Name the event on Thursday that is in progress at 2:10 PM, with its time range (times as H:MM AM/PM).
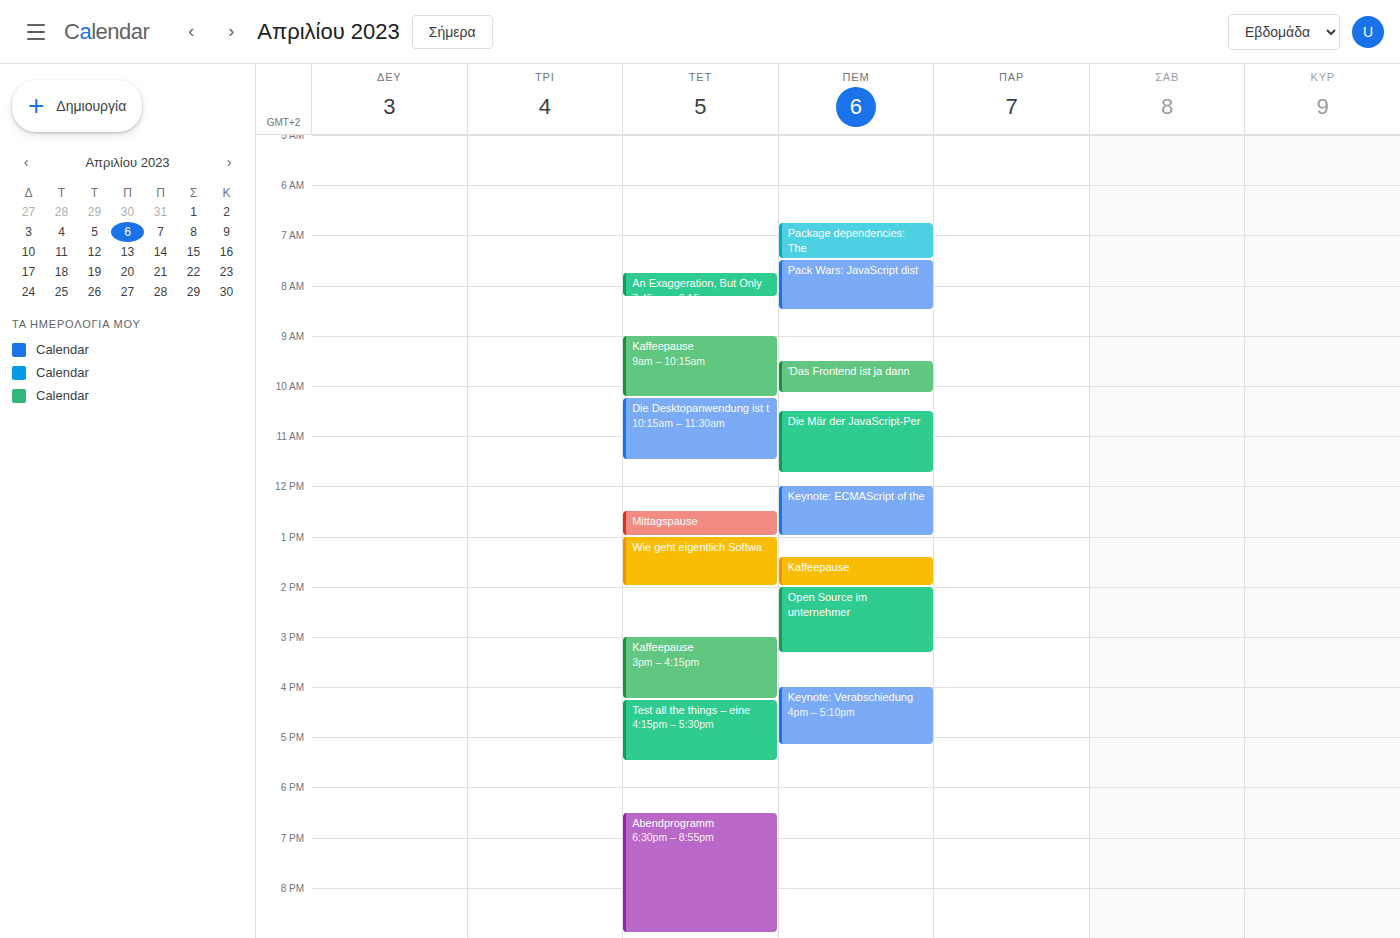
"Open Source im unternehmer", 2:00 PM to 3:20 PM